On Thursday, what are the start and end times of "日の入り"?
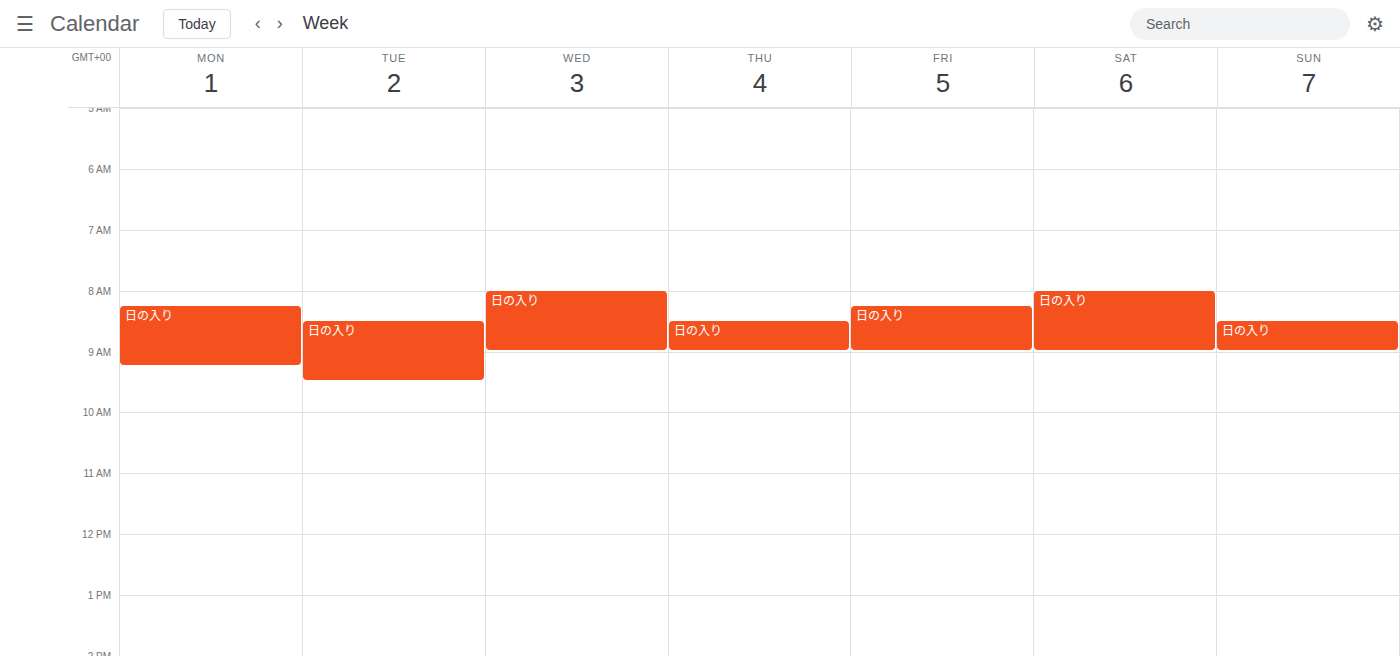
8:30 AM to 9:00 AM